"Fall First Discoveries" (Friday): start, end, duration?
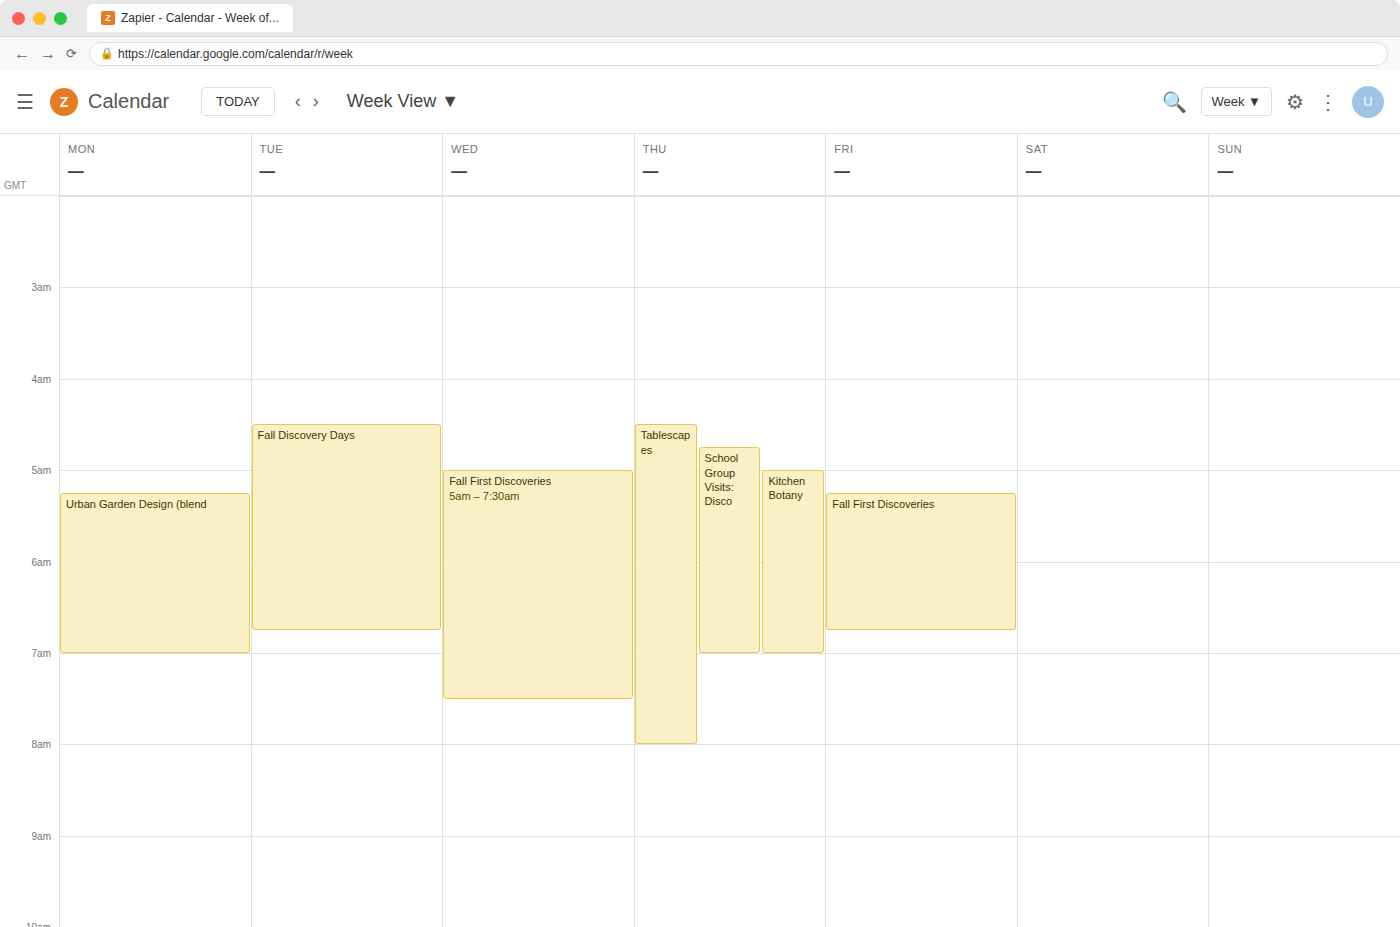
05:15 to 06:45, 1 hour 30 minutes